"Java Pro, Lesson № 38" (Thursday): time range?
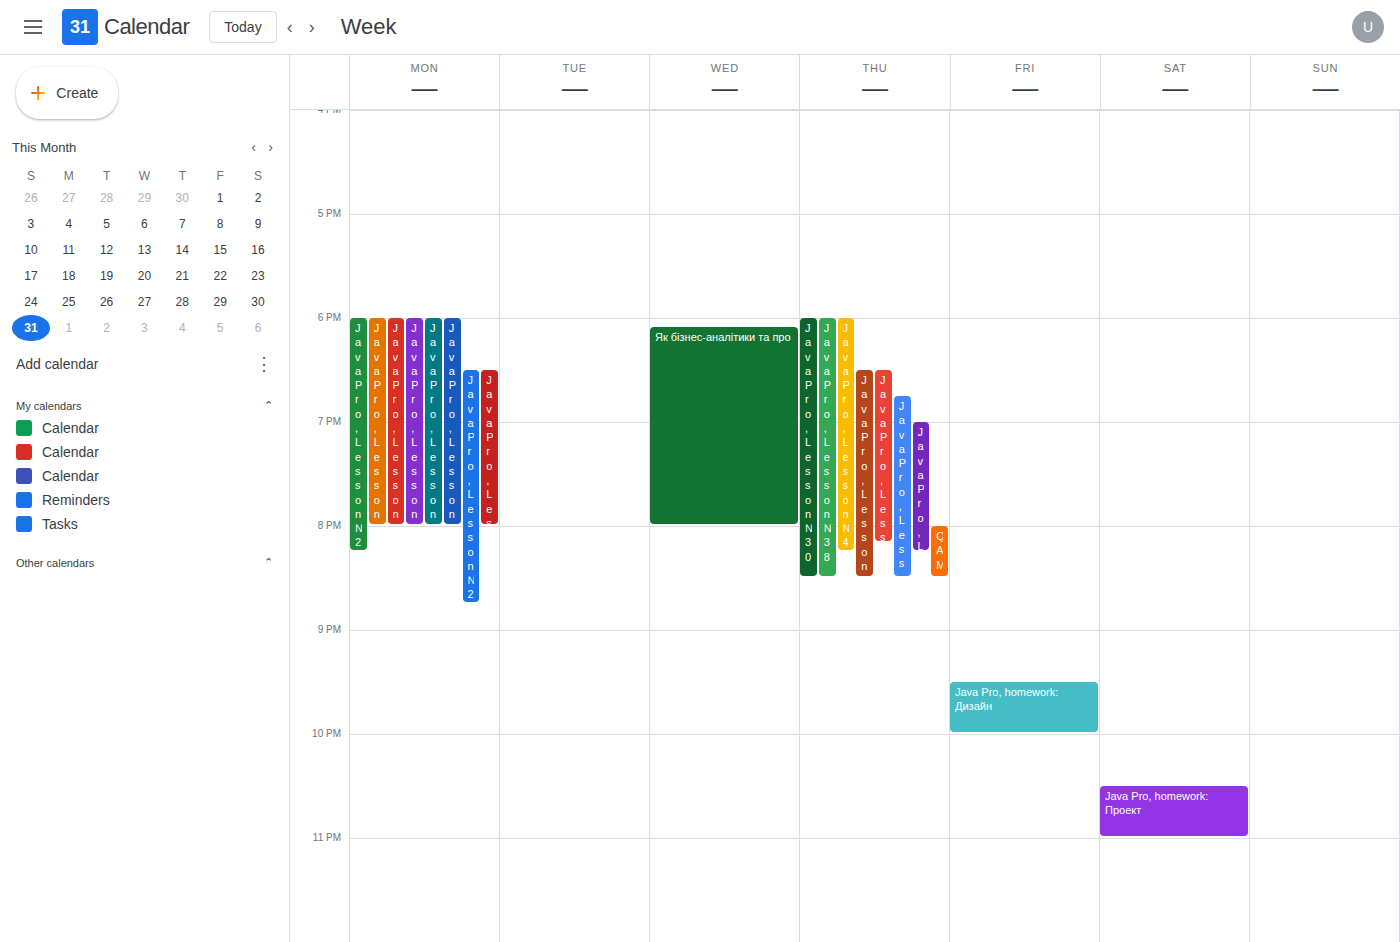
18:00 to 20:30